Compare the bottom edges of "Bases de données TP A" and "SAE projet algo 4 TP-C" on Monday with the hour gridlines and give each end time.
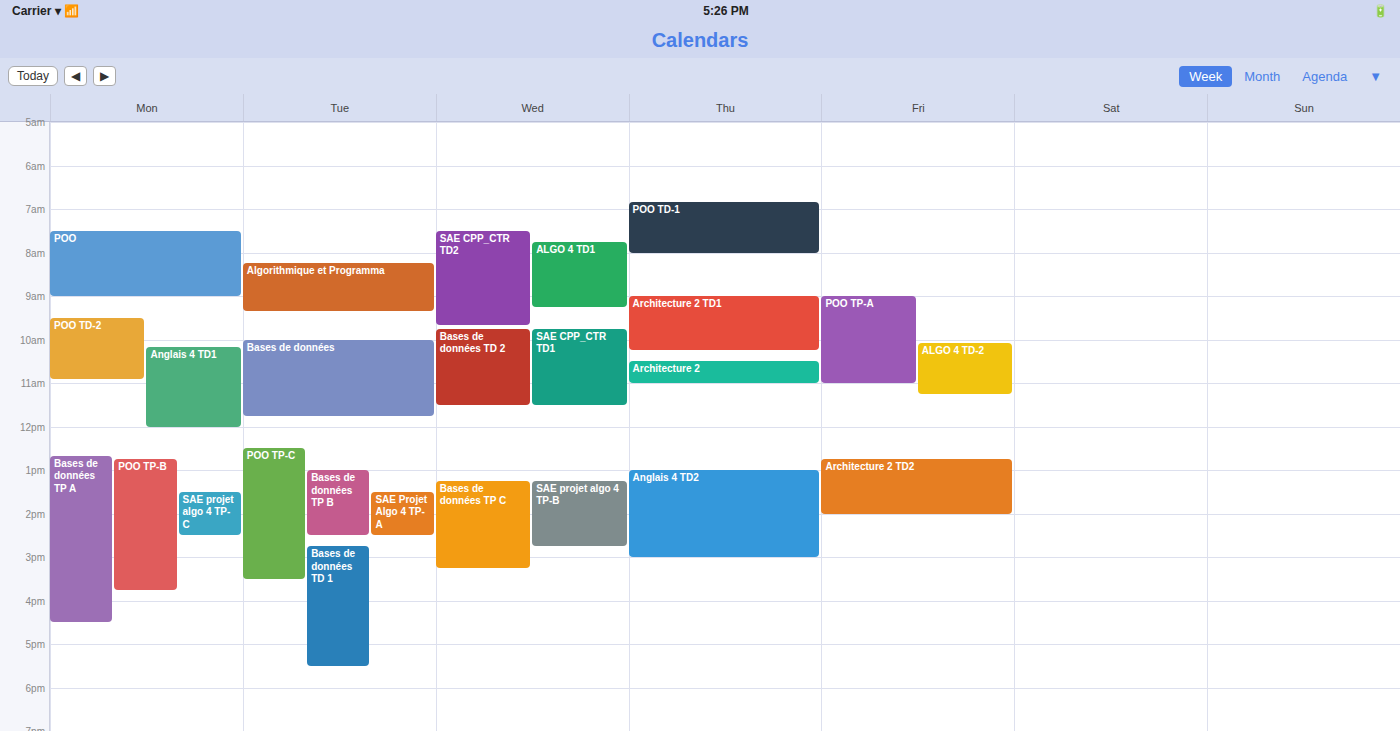
"Bases de données TP A": 16:30, halfway between the 16:00 and 17:00 lines. "SAE projet algo 4 TP-C": 14:30, halfway between the 14:00 and 15:00 lines.